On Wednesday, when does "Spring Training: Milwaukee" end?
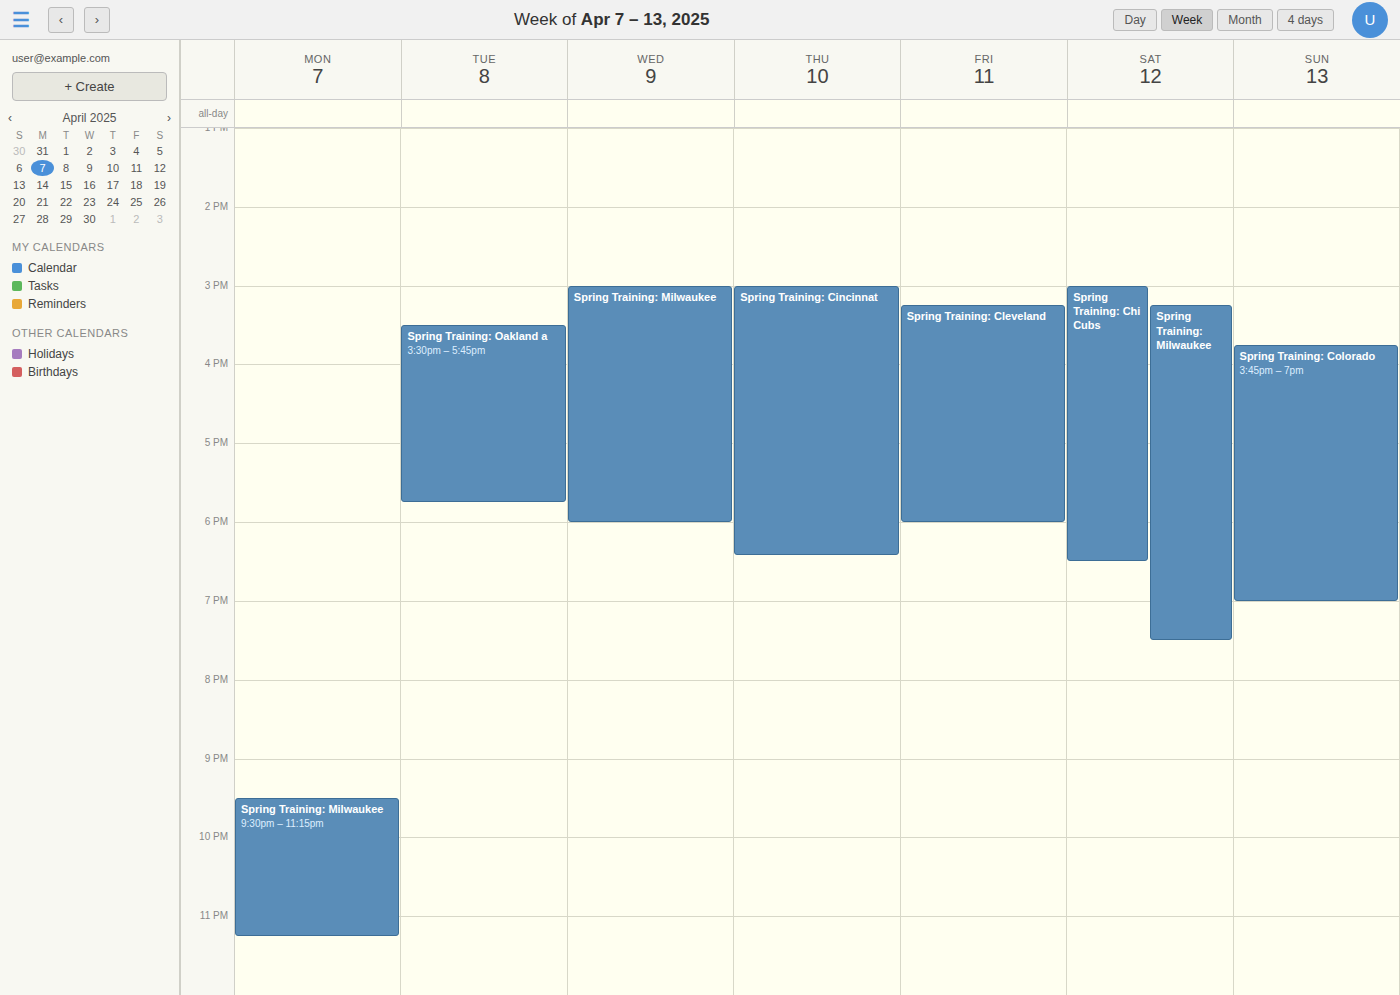
6:00 PM